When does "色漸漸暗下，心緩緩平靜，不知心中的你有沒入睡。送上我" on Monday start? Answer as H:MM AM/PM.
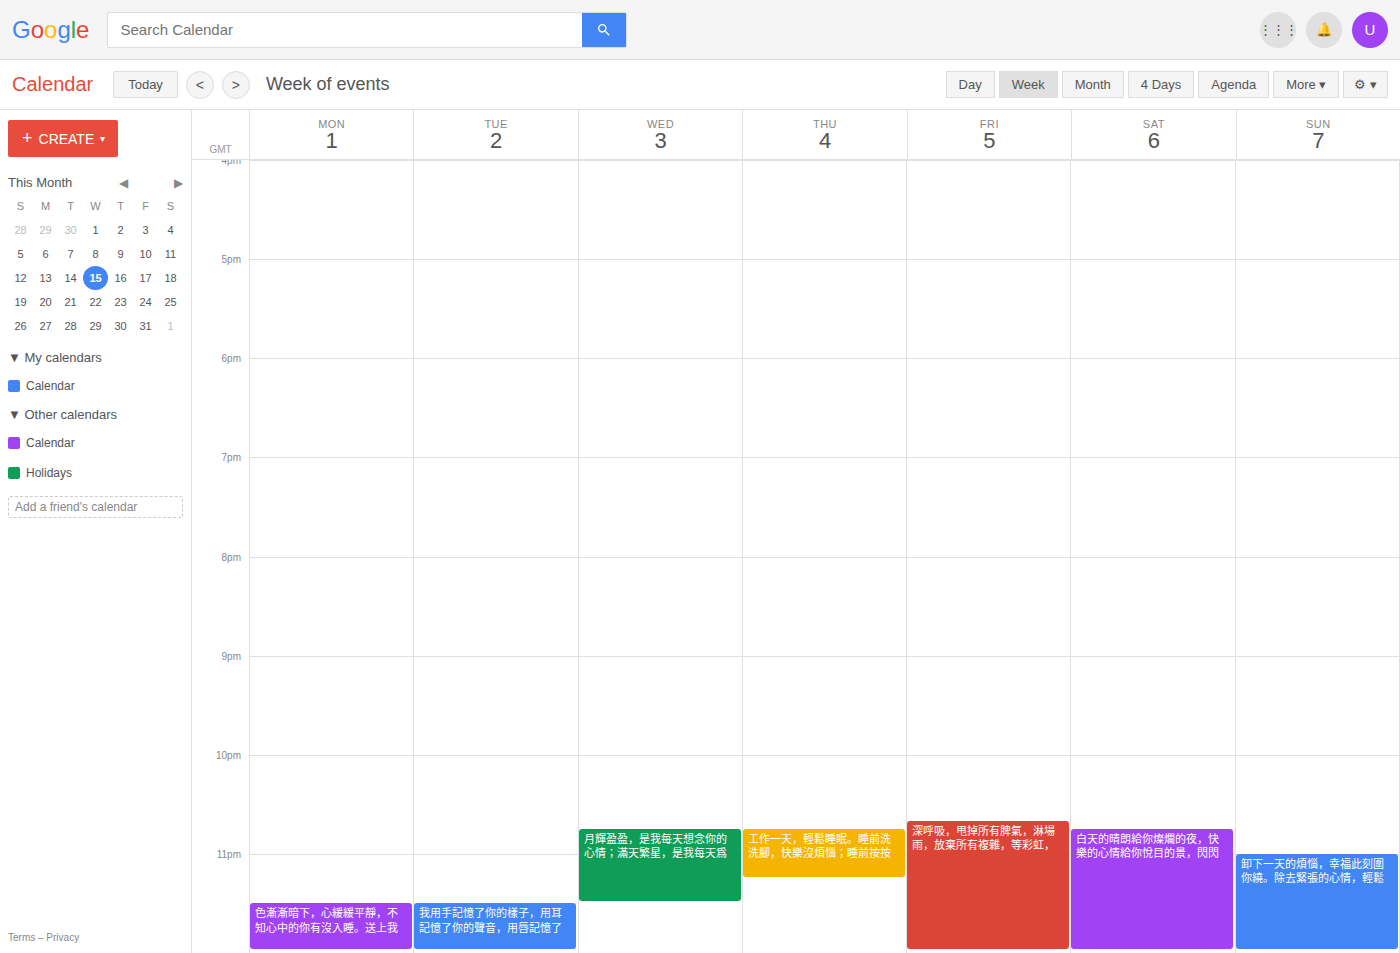
11:30 PM